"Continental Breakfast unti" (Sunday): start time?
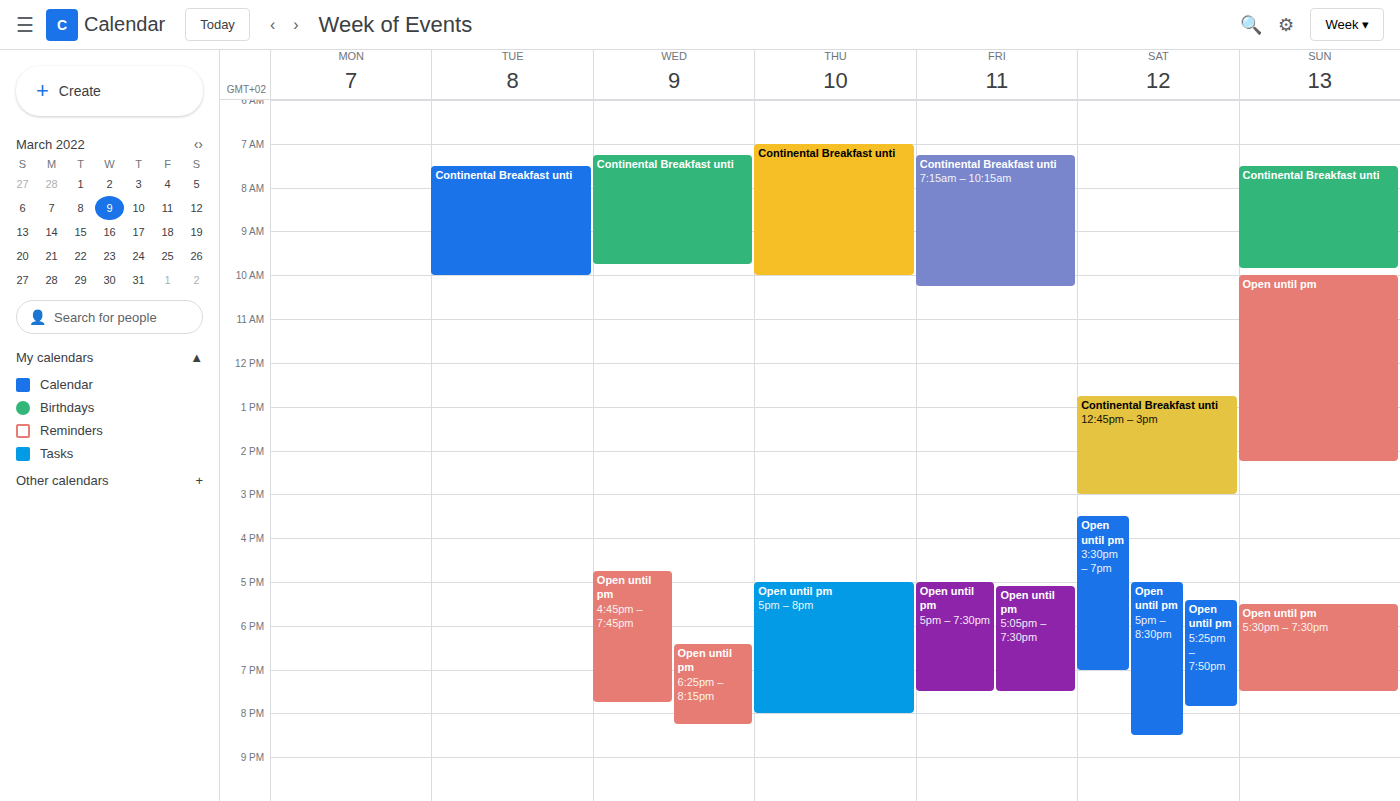
7:30 AM